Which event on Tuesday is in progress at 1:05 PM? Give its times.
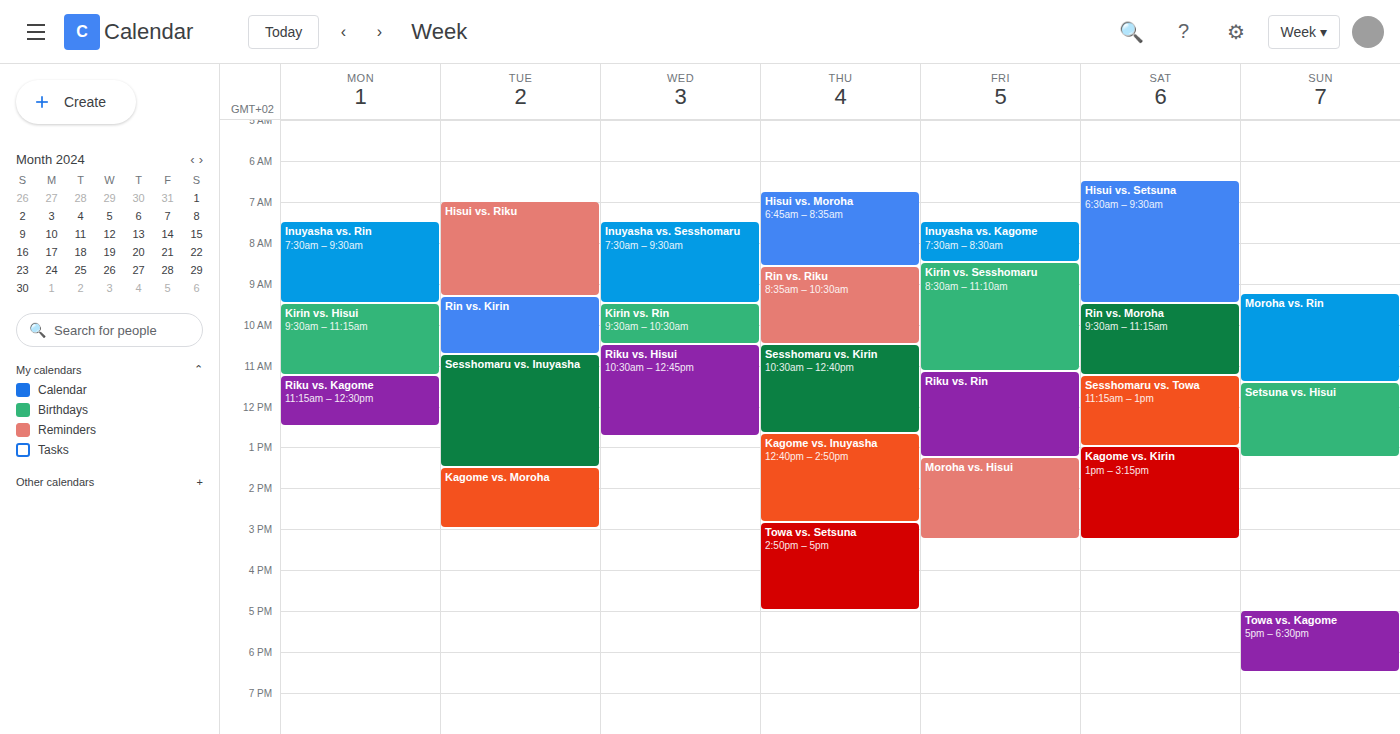
"Sesshomaru vs. Inuyasha", 10:45 AM to 1:30 PM